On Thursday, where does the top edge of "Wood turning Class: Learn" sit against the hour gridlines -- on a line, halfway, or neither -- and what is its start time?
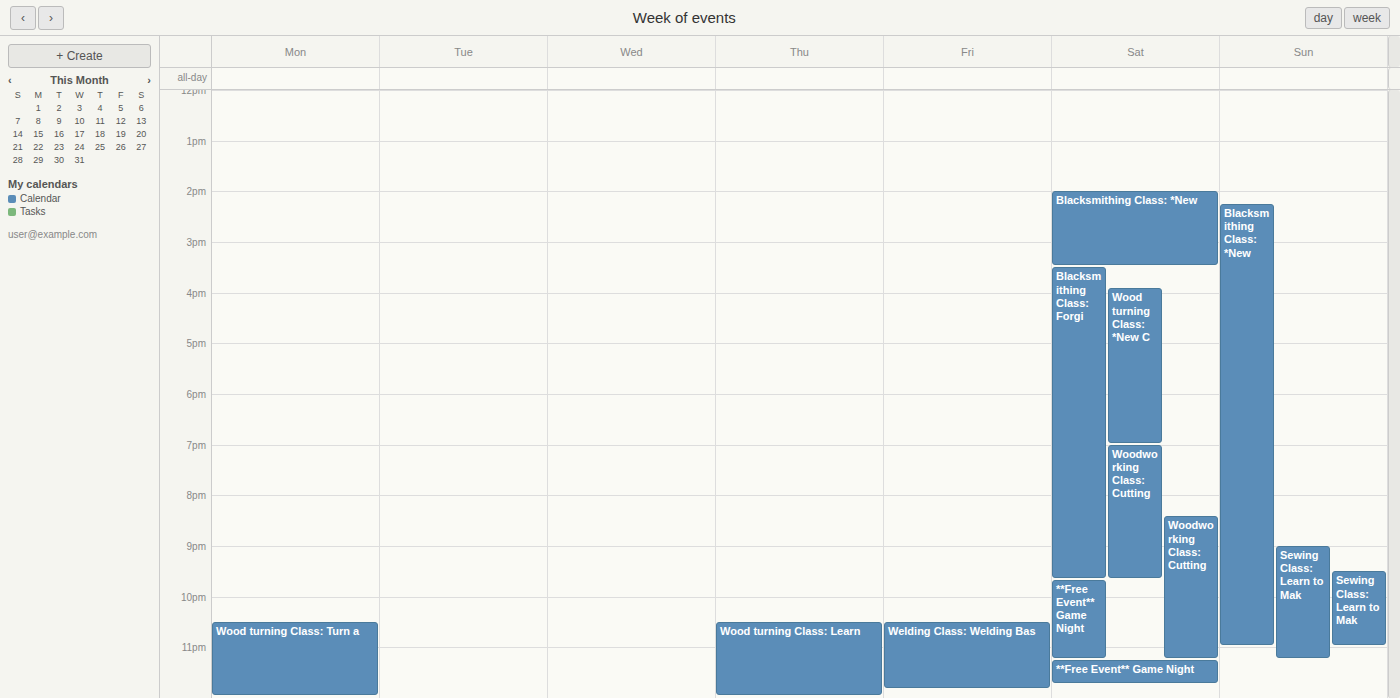
10:30 PM -- halfway between the 10 PM and 11 PM lines.